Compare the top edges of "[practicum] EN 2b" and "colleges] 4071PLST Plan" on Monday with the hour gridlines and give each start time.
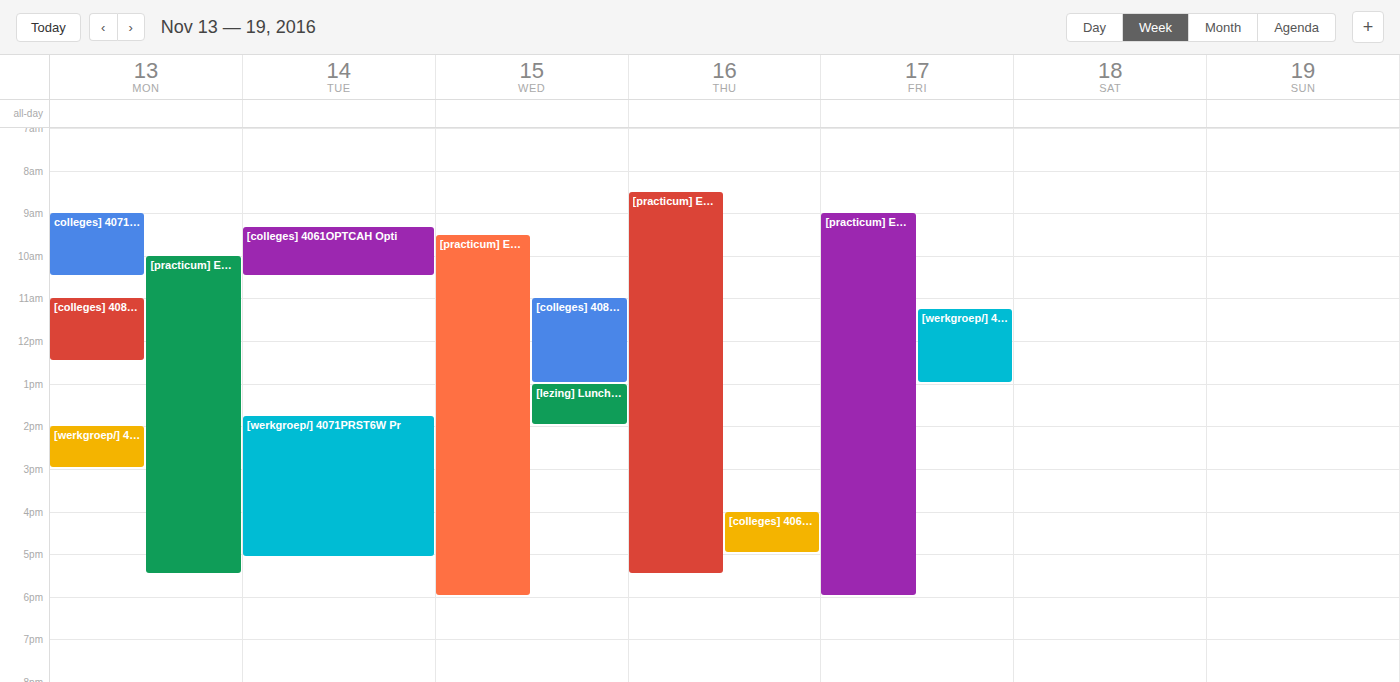
"[practicum] EN 2b": 10:00 AM, exactly on the 10 AM line. "colleges] 4071PLST Plan": 9:00 AM, exactly on the 9 AM line.